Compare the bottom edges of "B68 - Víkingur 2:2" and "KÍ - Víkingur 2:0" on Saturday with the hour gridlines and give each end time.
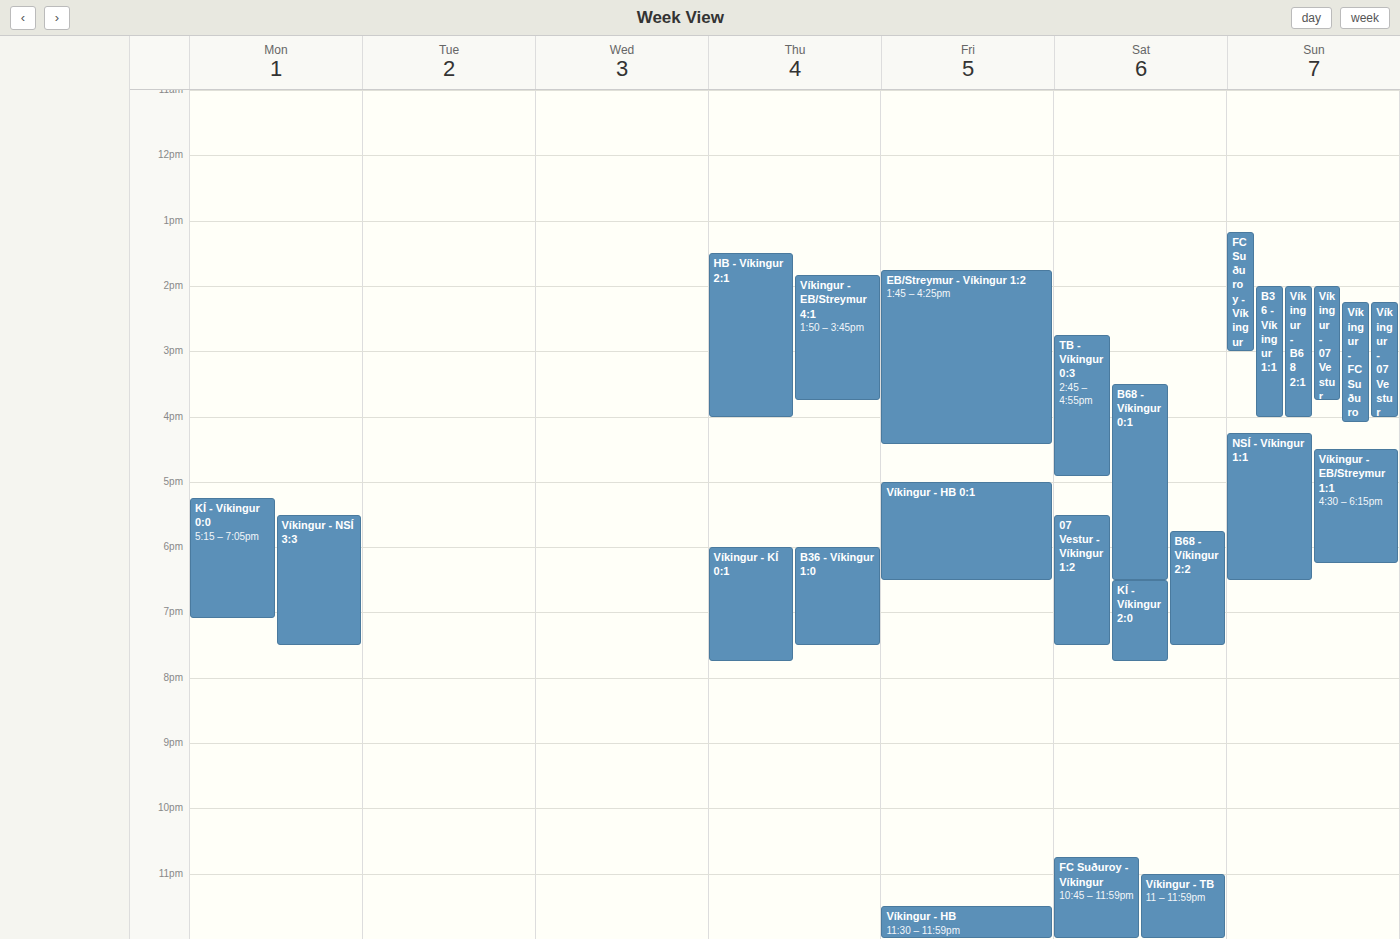
"B68 - Víkingur 2:2": 7:30 PM, halfway between the 7 PM and 8 PM lines. "KÍ - Víkingur 2:0": 7:45 PM, neither: three quarters of the way from the 7 PM line to the 8 PM line.